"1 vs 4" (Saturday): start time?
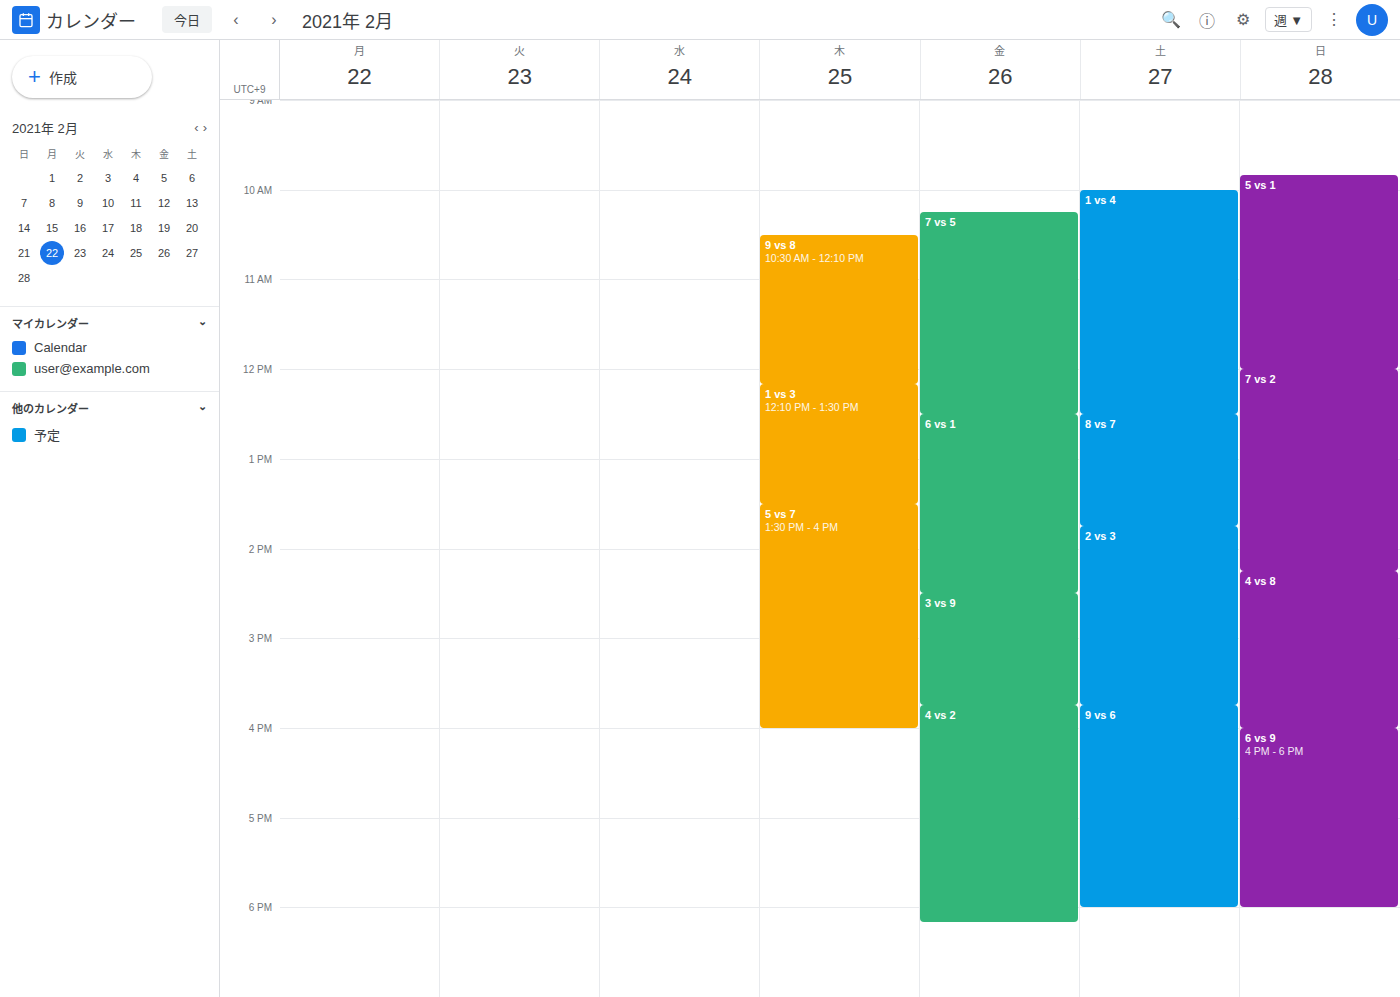
10:00 AM